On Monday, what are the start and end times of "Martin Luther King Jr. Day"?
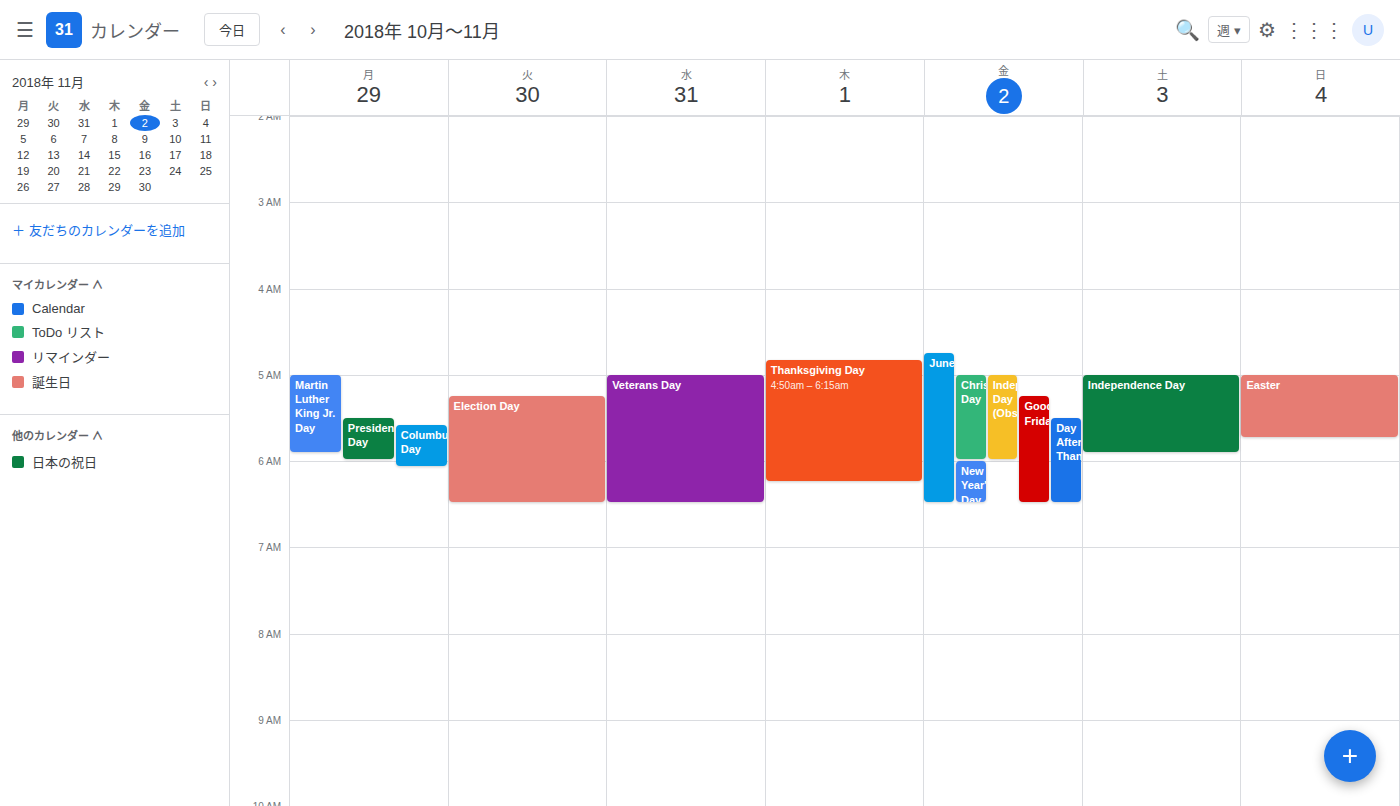
5:00 AM to 5:55 AM